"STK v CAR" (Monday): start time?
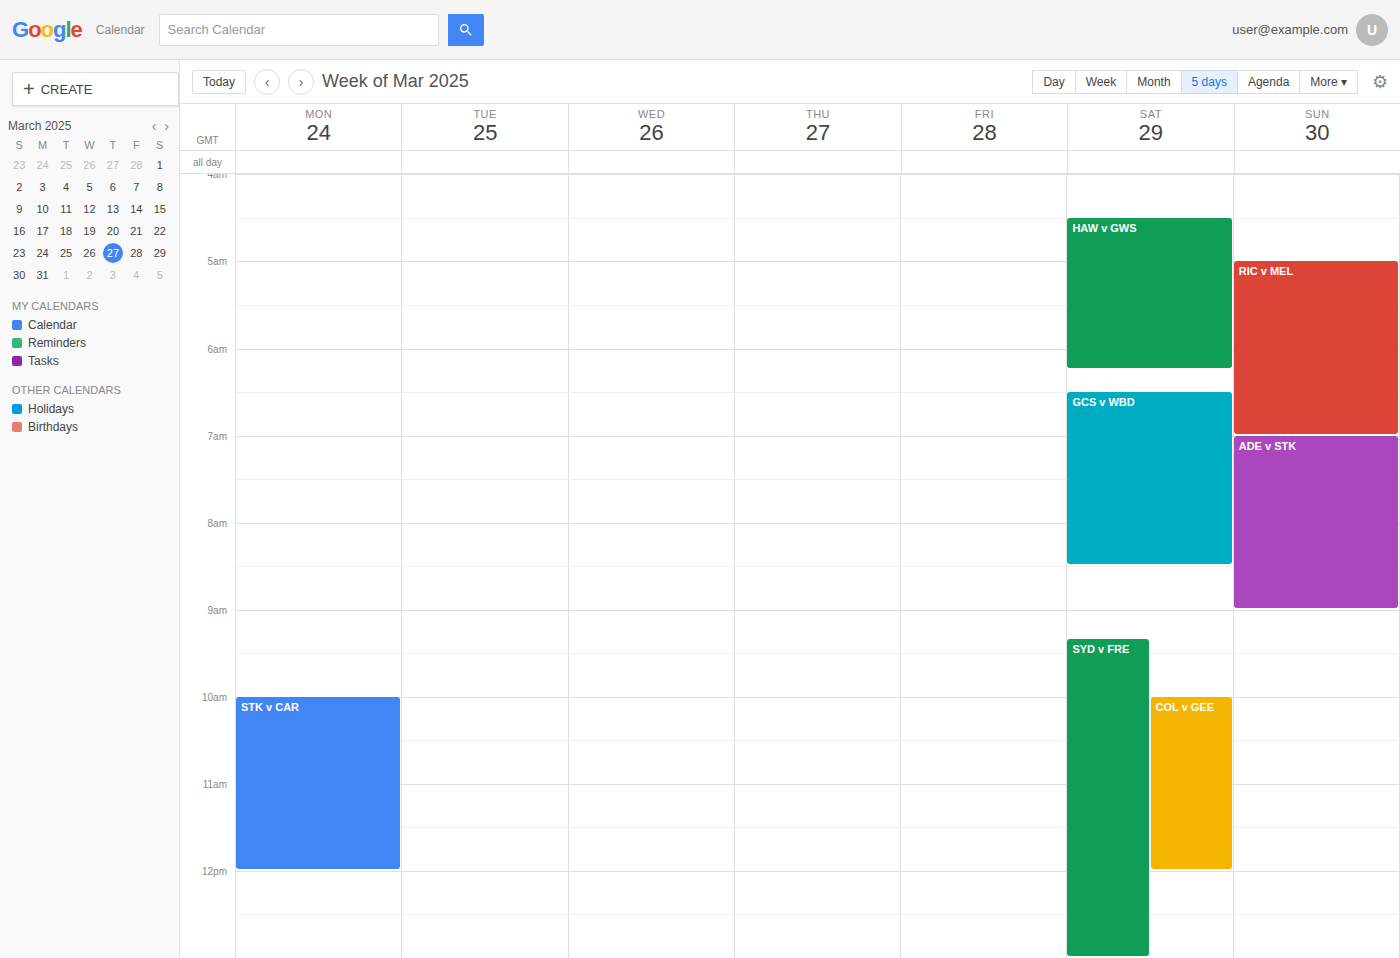
10:00 AM